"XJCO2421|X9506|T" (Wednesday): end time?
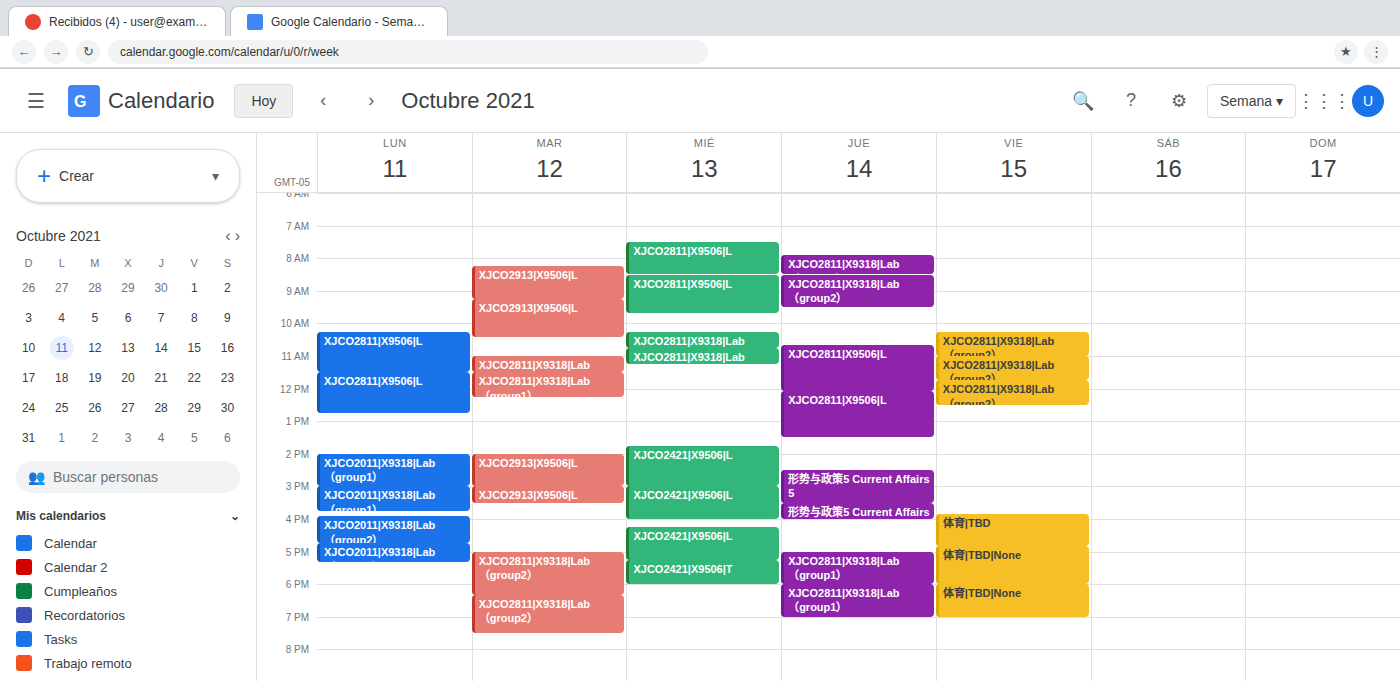
6:00 PM